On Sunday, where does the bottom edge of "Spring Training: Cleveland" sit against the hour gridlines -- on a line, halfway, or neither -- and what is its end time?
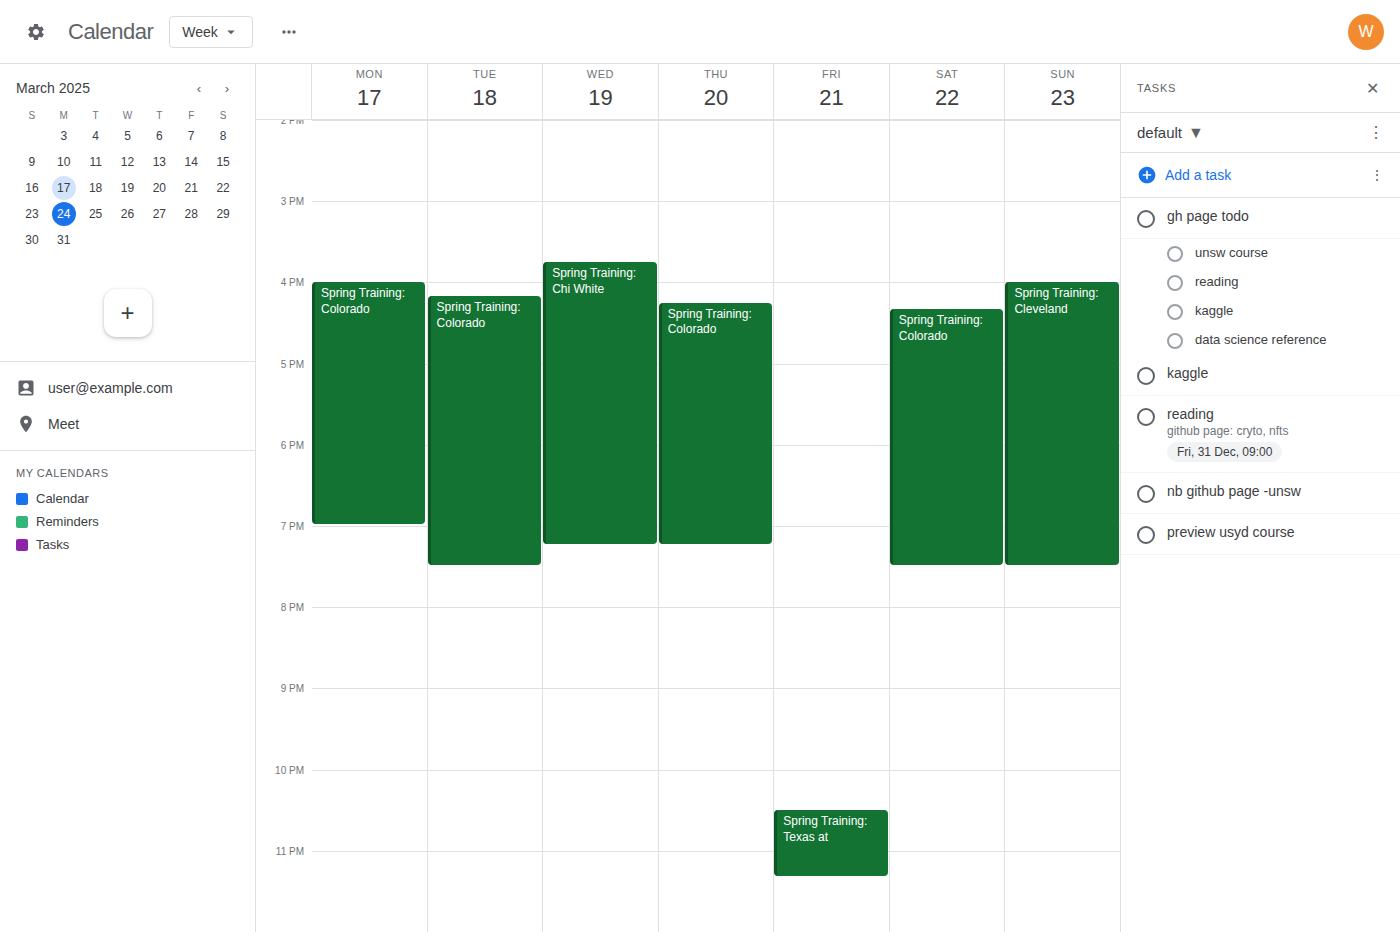
7:30 PM -- halfway between the 7 PM and 8 PM lines.